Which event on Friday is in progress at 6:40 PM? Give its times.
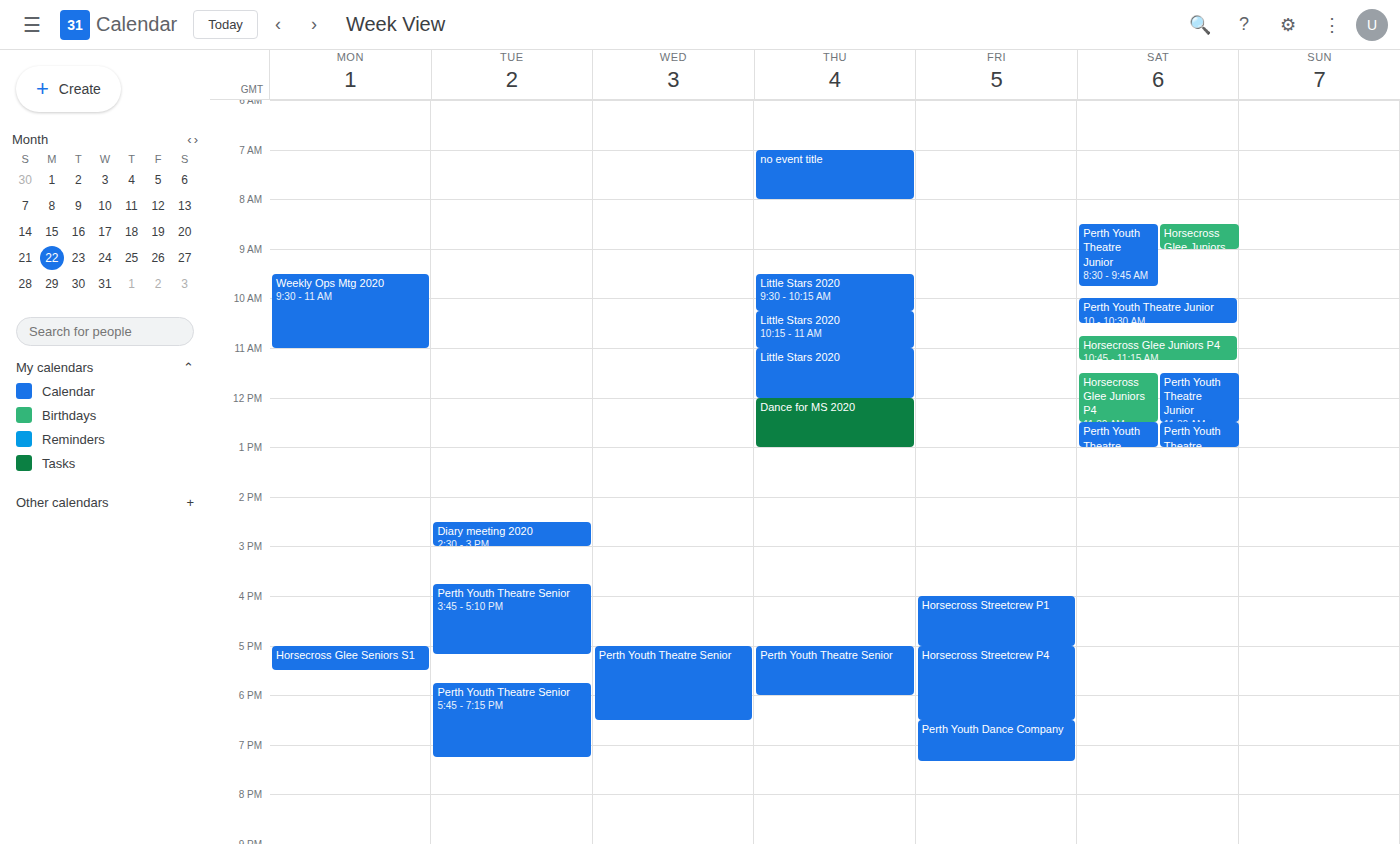
"Perth Youth Dance Company", 6:30 PM to 7:20 PM